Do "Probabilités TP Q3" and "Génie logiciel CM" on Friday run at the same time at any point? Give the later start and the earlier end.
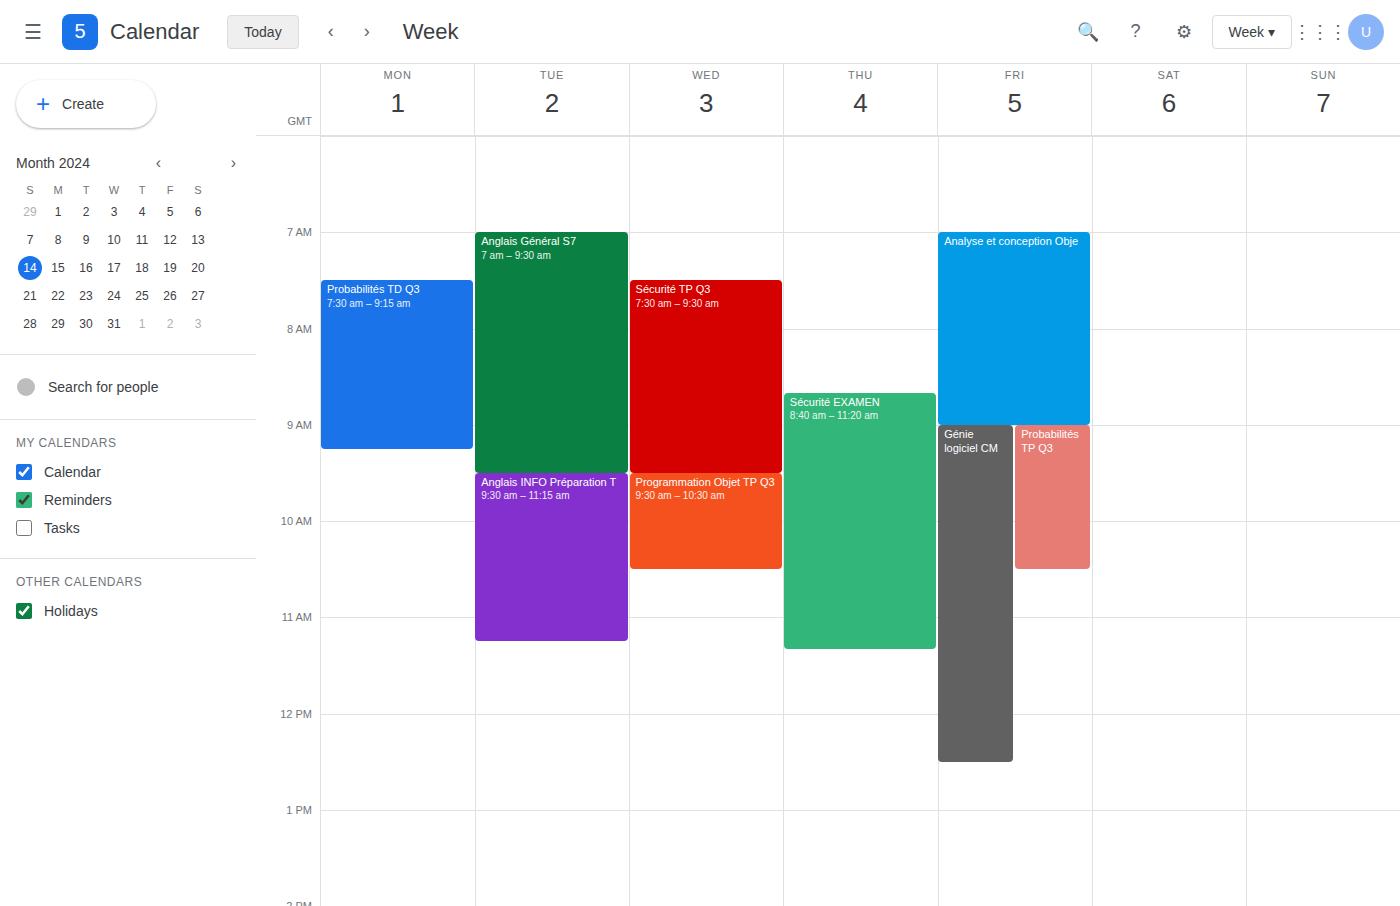
"Génie logiciel CM" starts at 09:00, before "Probabilités TP Q3" ends at 10:30 -- they overlap.